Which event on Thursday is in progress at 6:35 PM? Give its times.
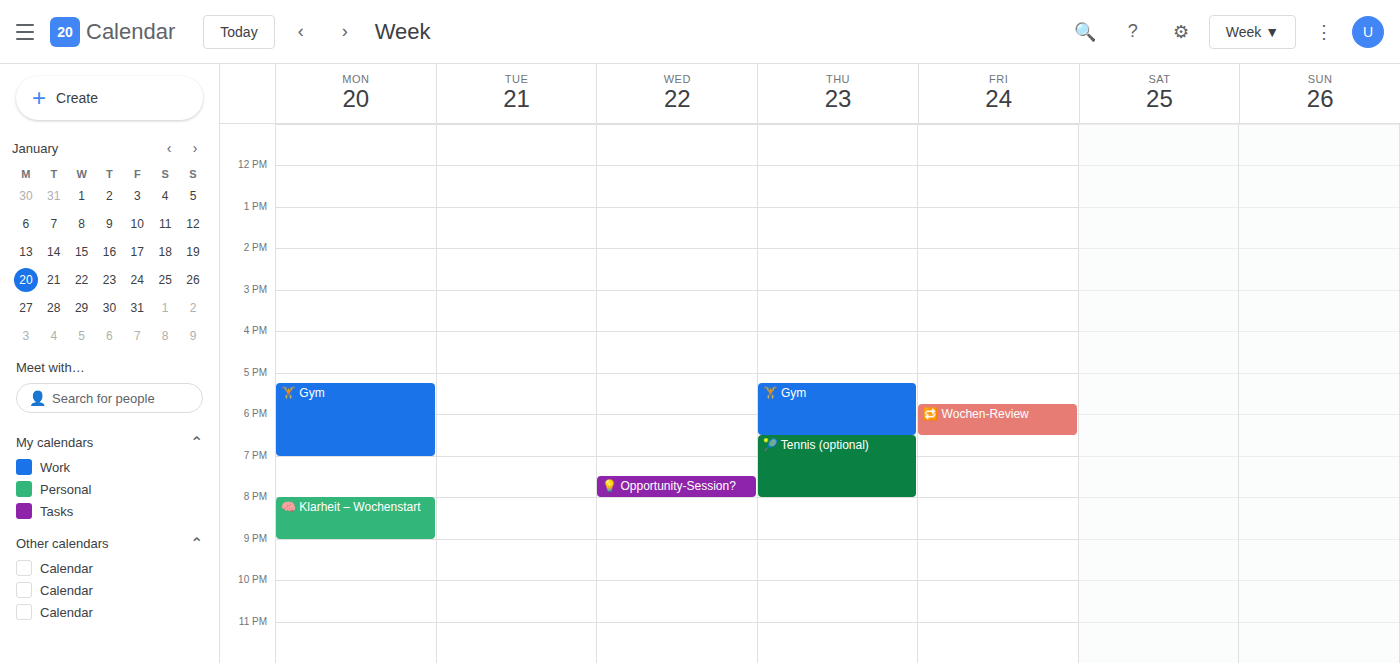
"🎾 Tennis (optional)", 6:30 PM to 8:00 PM